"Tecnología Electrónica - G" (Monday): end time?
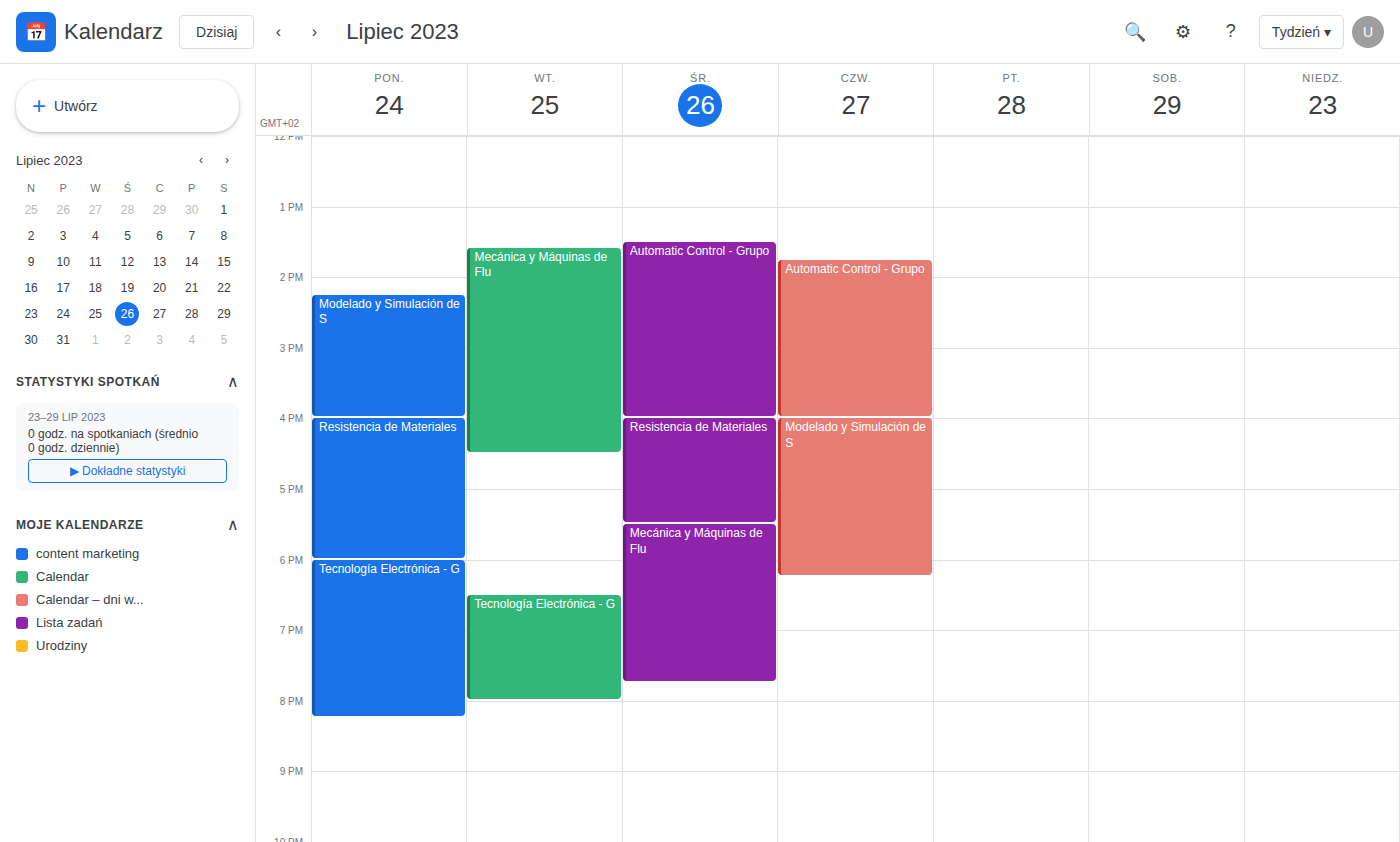
8:15 PM